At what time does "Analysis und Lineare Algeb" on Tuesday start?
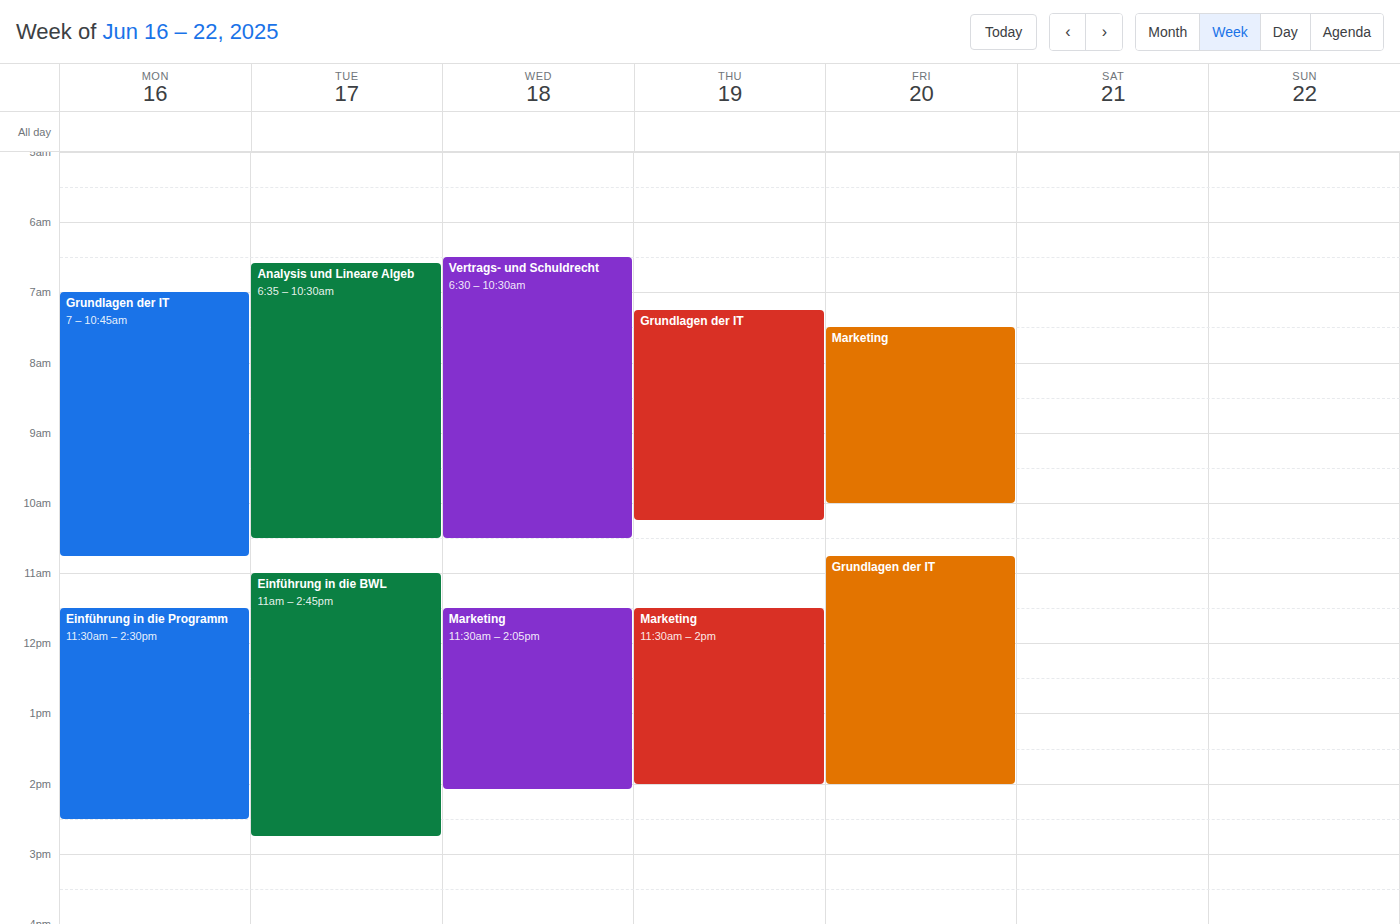
6:35 AM